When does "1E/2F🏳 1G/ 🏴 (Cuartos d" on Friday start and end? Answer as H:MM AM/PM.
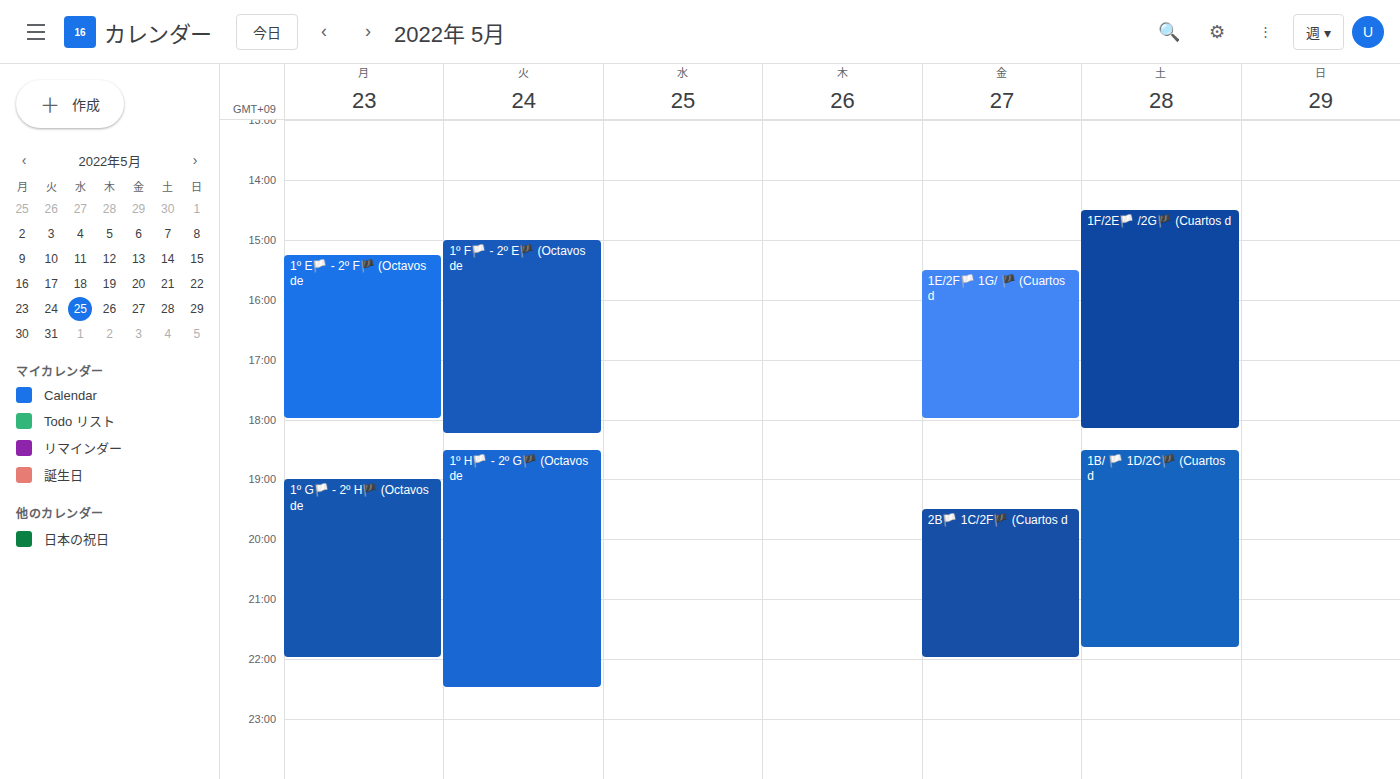
3:30 PM to 6:00 PM